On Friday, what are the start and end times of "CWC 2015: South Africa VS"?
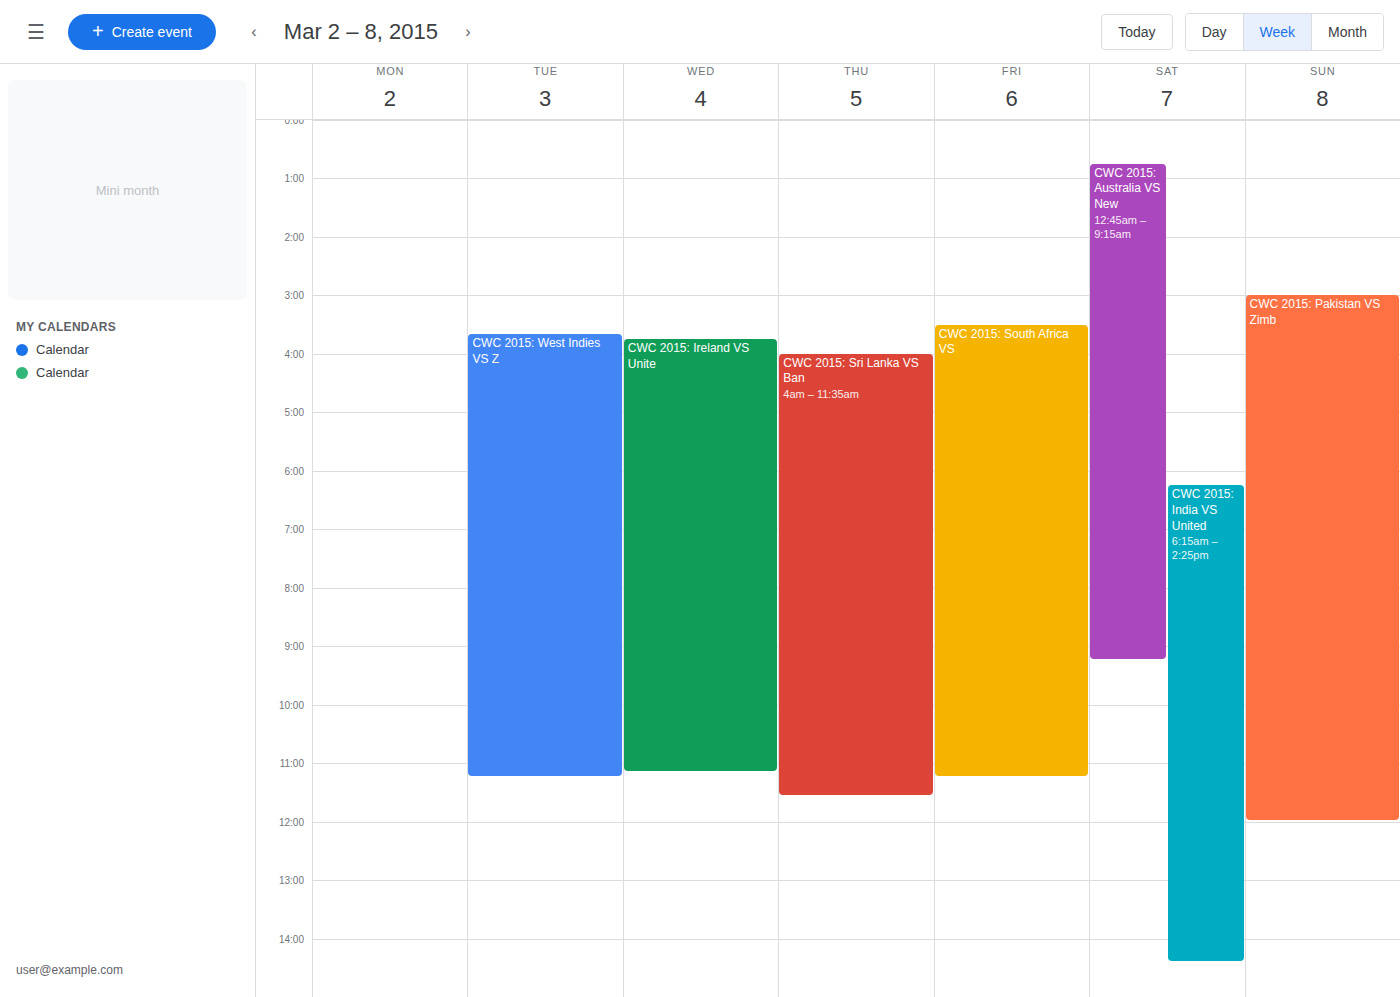
3:30 AM to 11:15 AM